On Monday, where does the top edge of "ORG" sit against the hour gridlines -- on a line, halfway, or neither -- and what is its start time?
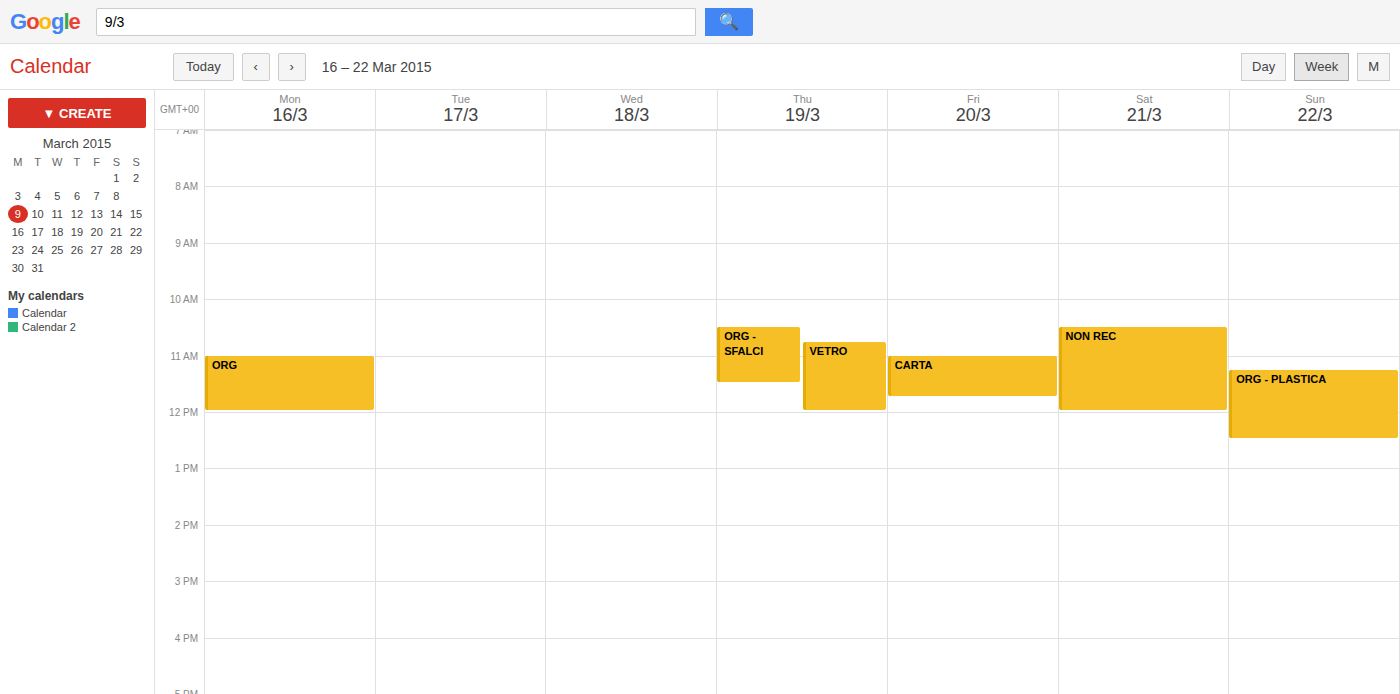
11:00 AM -- exactly on the 11 AM line.